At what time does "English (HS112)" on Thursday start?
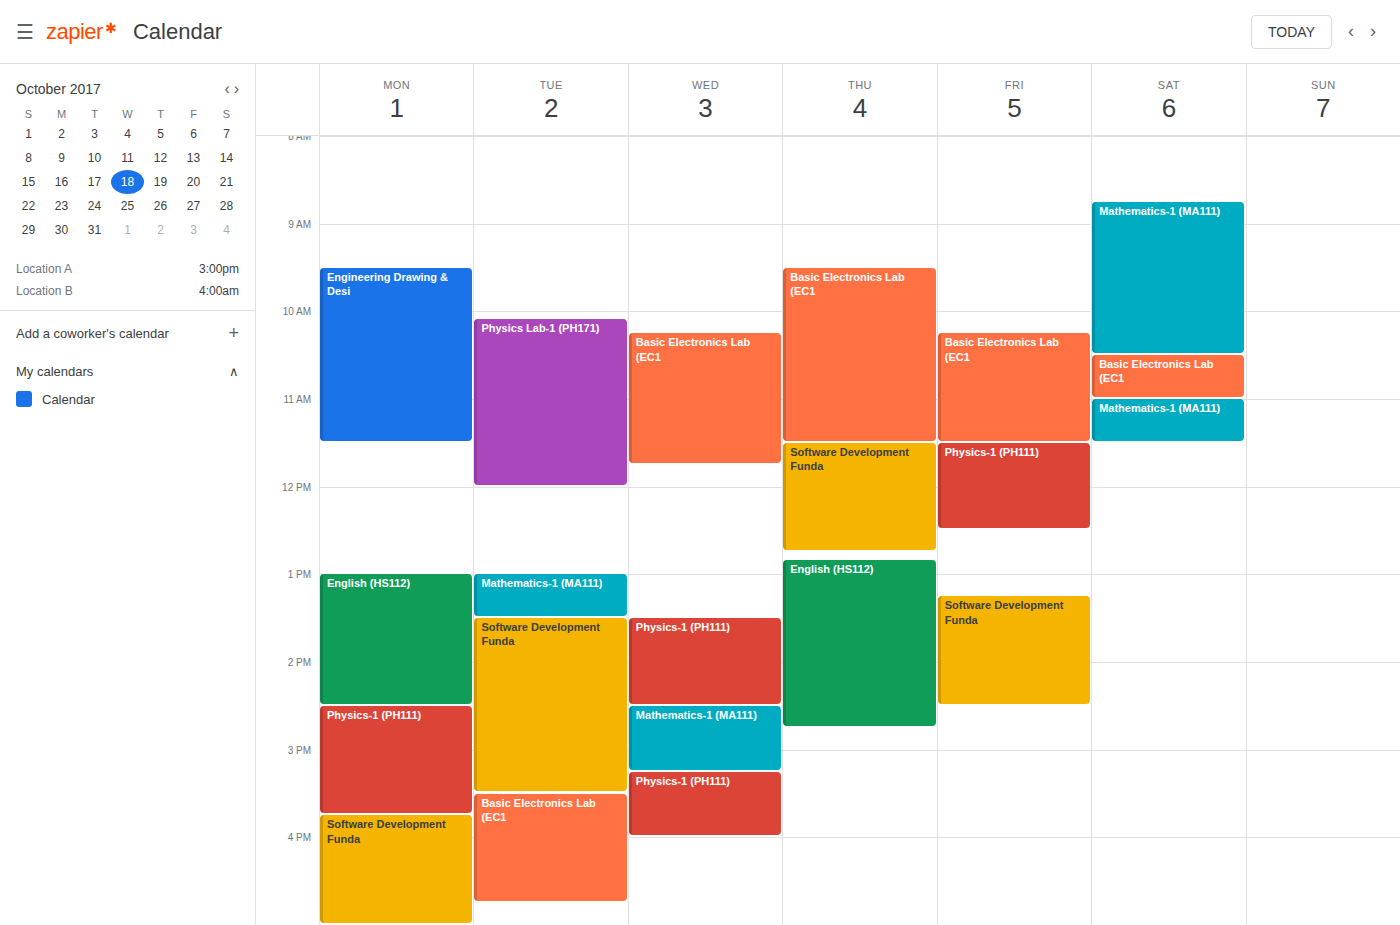
12:50 PM